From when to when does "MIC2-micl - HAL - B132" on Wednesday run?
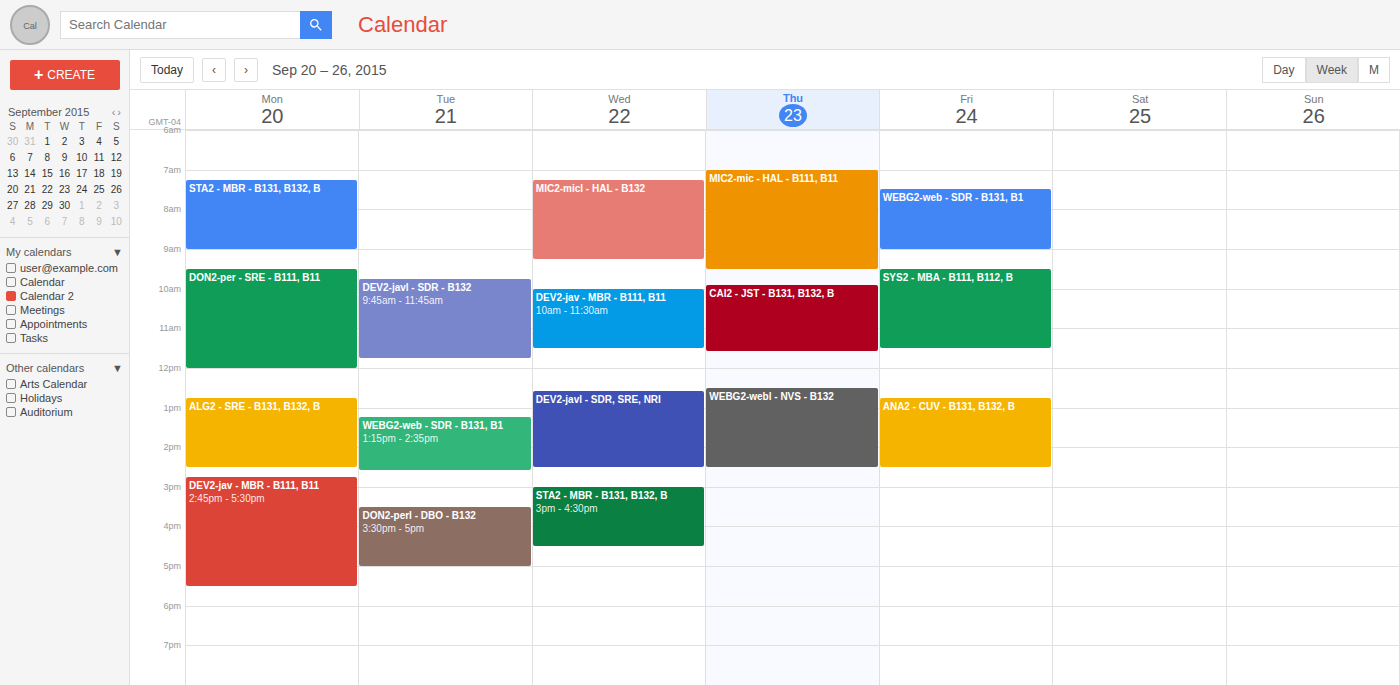
7:15 AM to 9:15 AM